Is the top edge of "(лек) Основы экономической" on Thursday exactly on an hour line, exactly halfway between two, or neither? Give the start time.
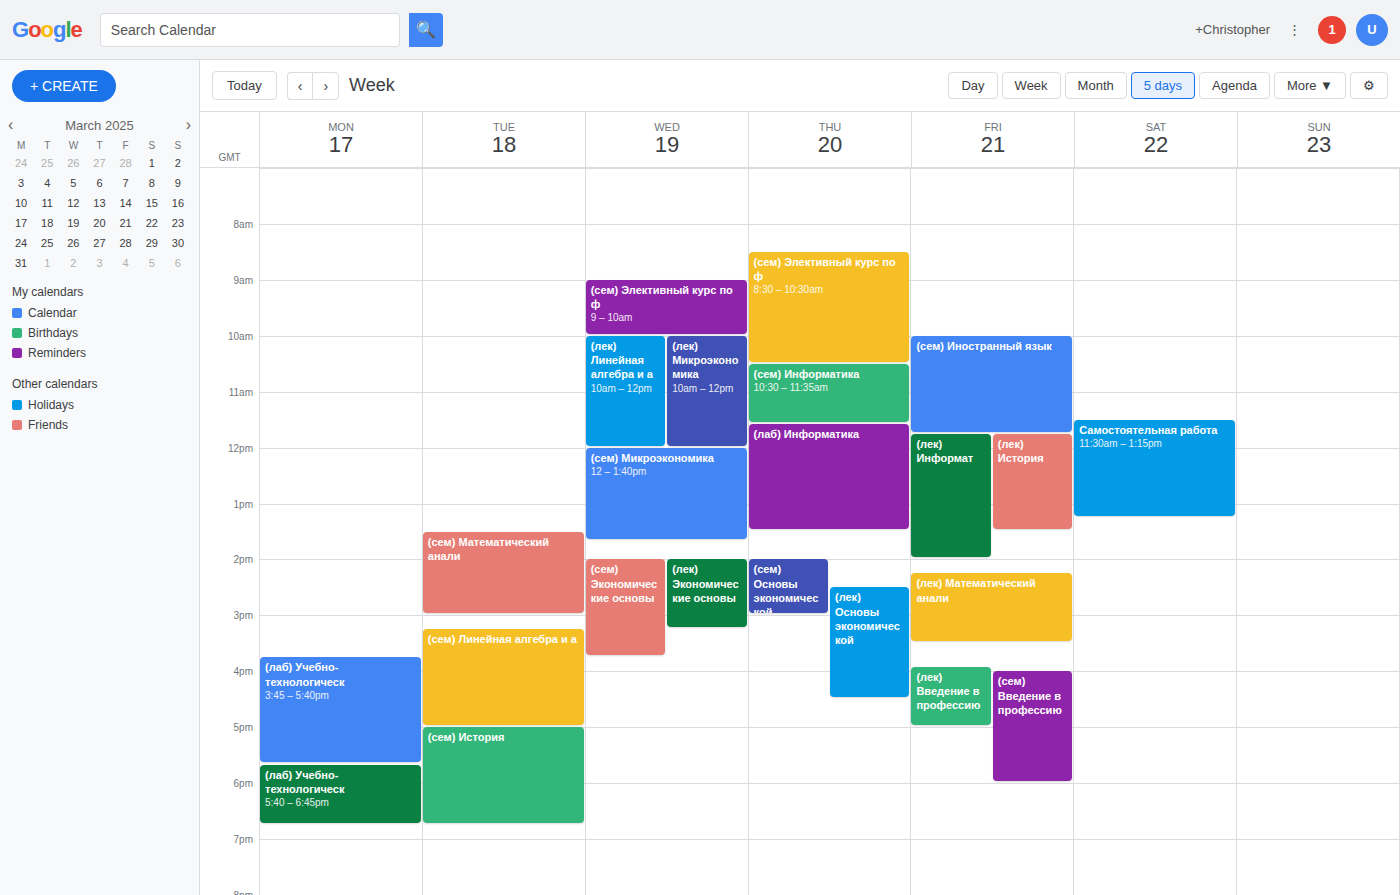
14:30 -- halfway between the 14:00 and 15:00 lines.